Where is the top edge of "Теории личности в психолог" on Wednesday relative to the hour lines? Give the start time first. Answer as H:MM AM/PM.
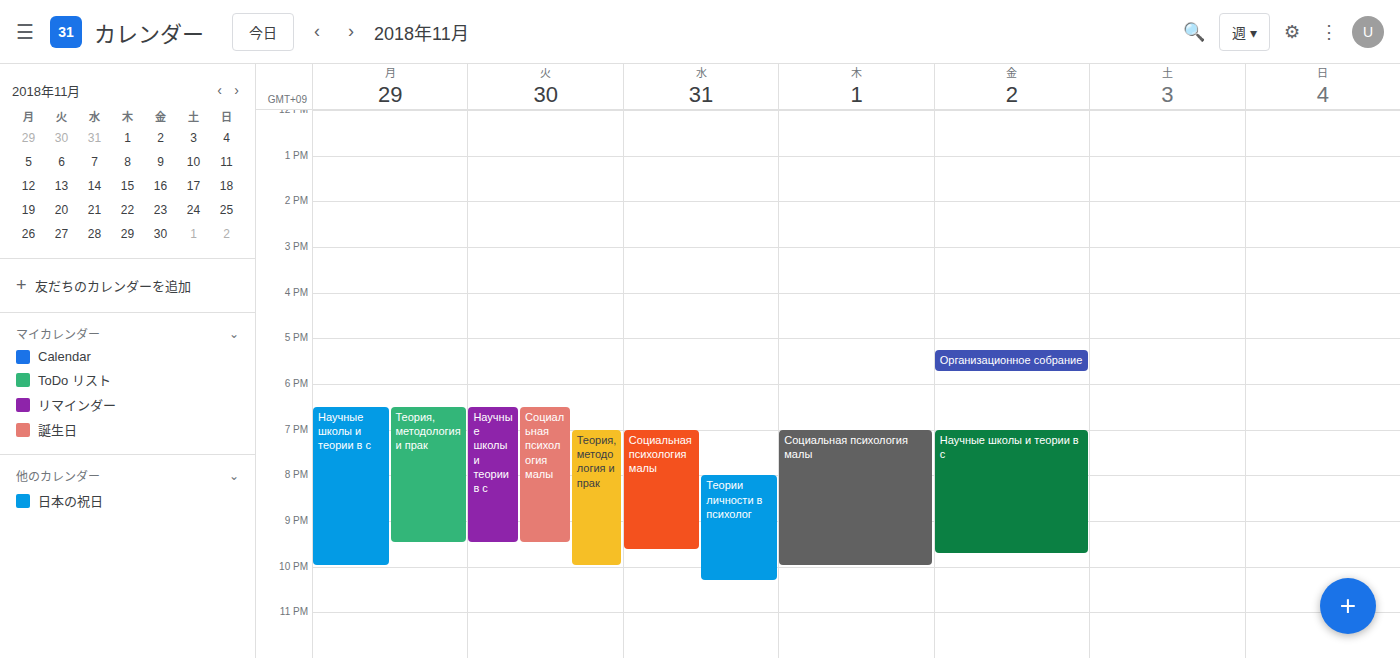
8:00 PM -- exactly on the 8 PM line.